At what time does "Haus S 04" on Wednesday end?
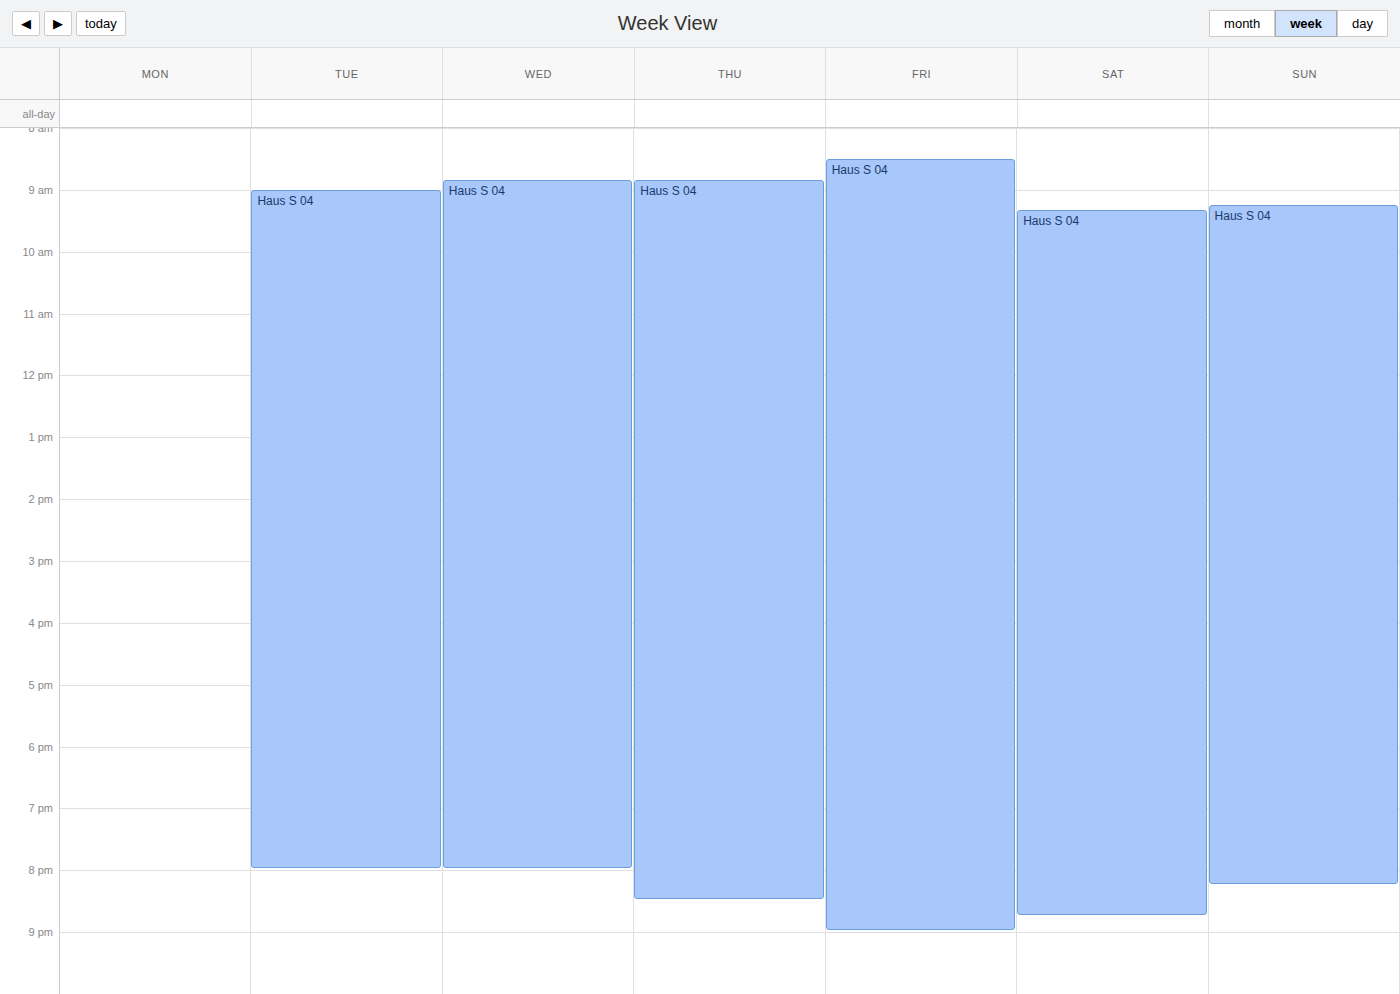
8:00 PM